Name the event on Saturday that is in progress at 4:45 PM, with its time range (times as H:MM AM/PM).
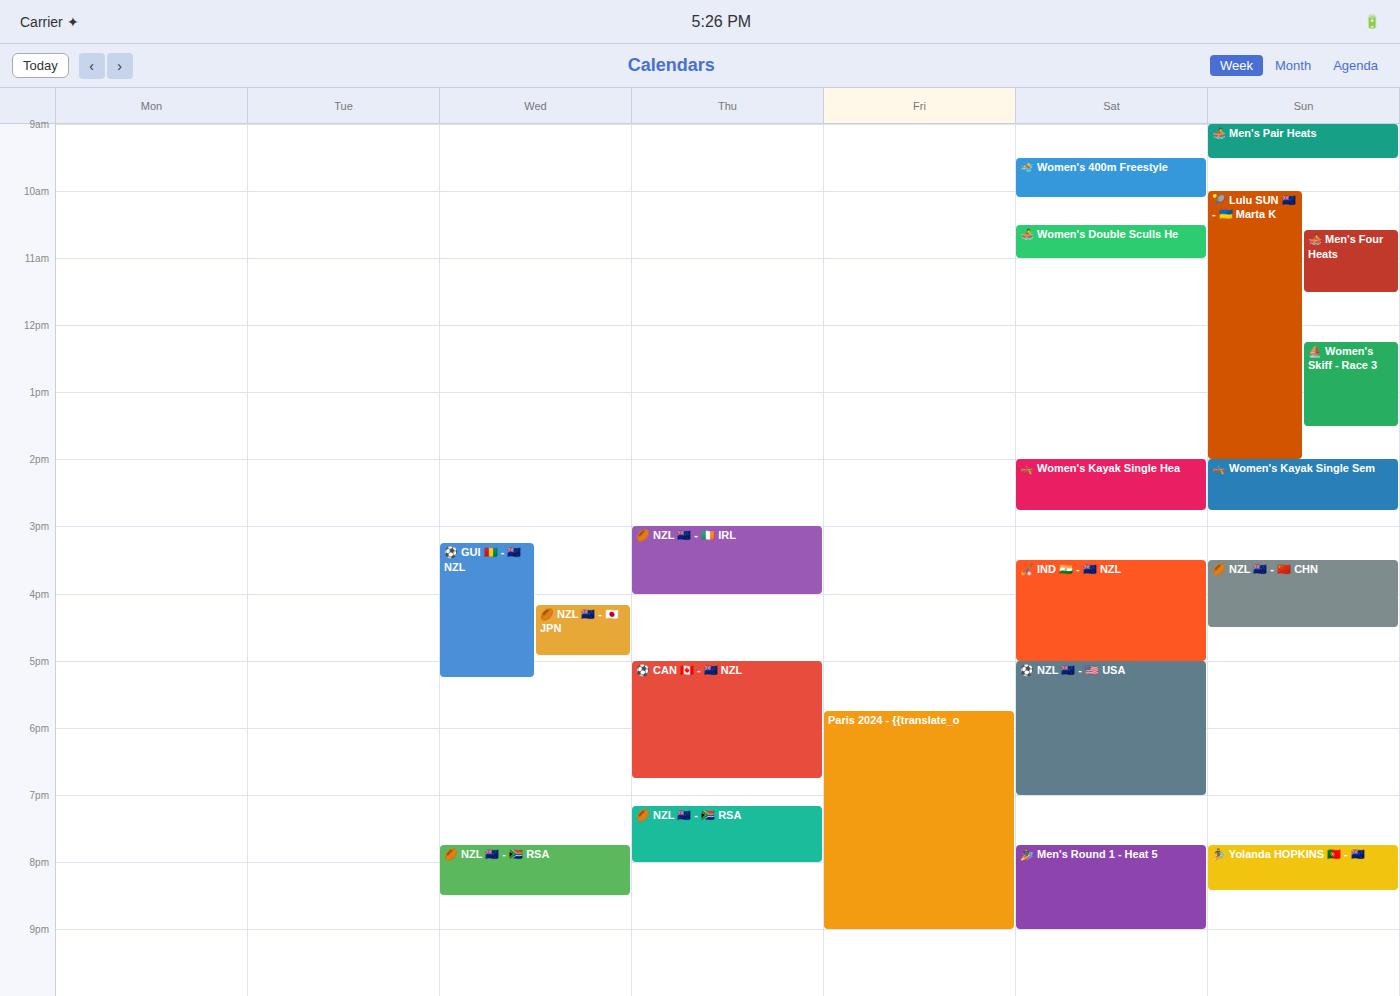
"🏑 IND 🇮🇳 - 🇳🇿 NZL", 3:30 PM to 5:00 PM